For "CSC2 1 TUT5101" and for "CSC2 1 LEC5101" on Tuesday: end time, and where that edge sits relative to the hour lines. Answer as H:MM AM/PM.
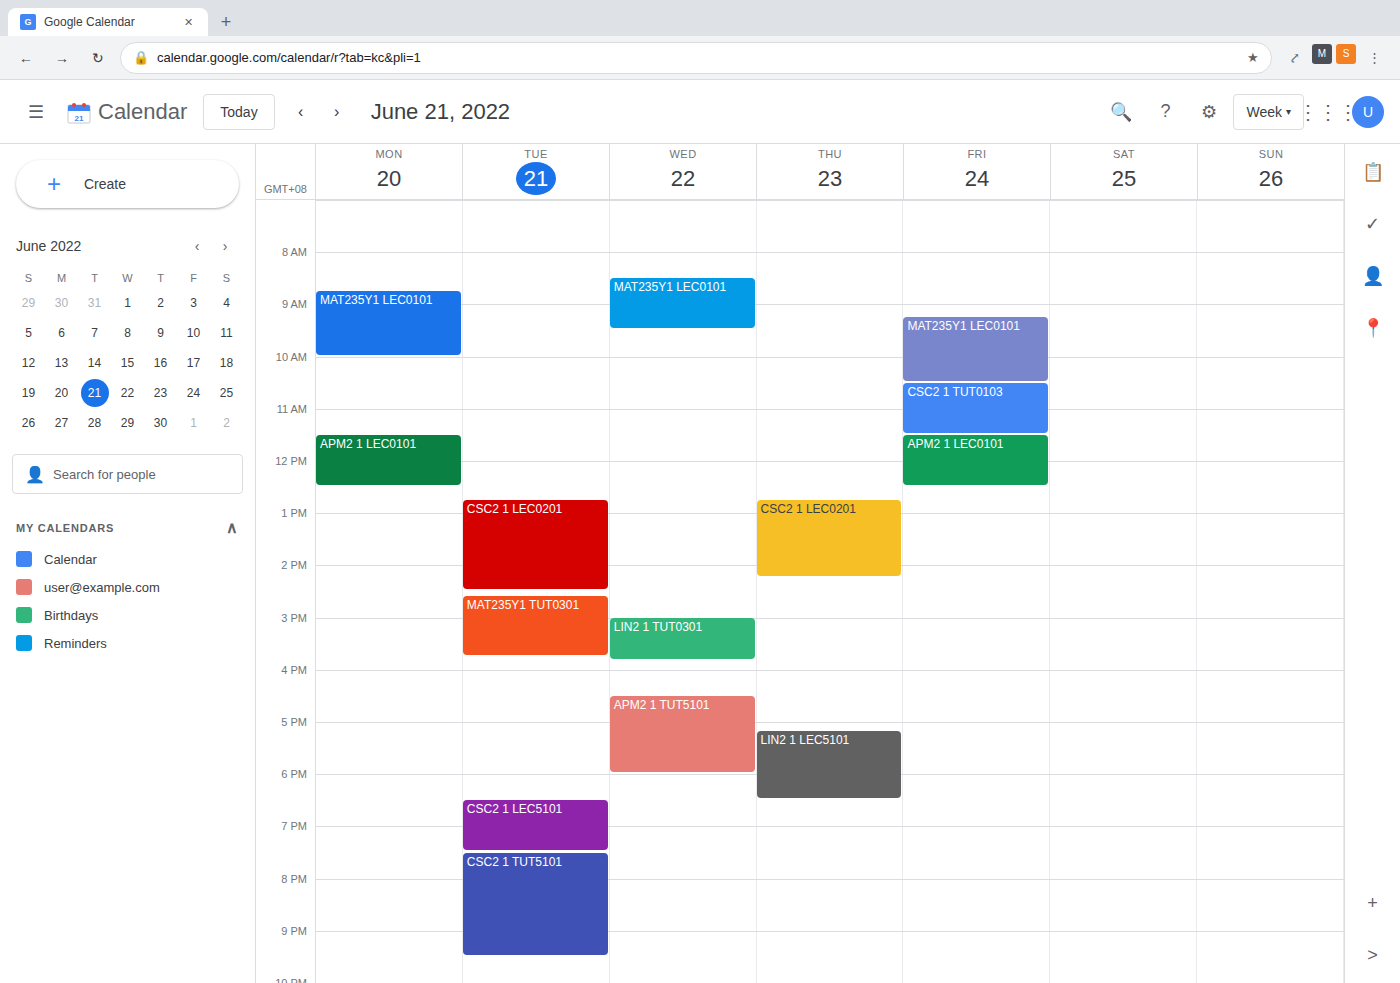
"CSC2 1 TUT5101": 9:30 PM, halfway between the 9 PM and 10 PM lines. "CSC2 1 LEC5101": 7:30 PM, halfway between the 7 PM and 8 PM lines.